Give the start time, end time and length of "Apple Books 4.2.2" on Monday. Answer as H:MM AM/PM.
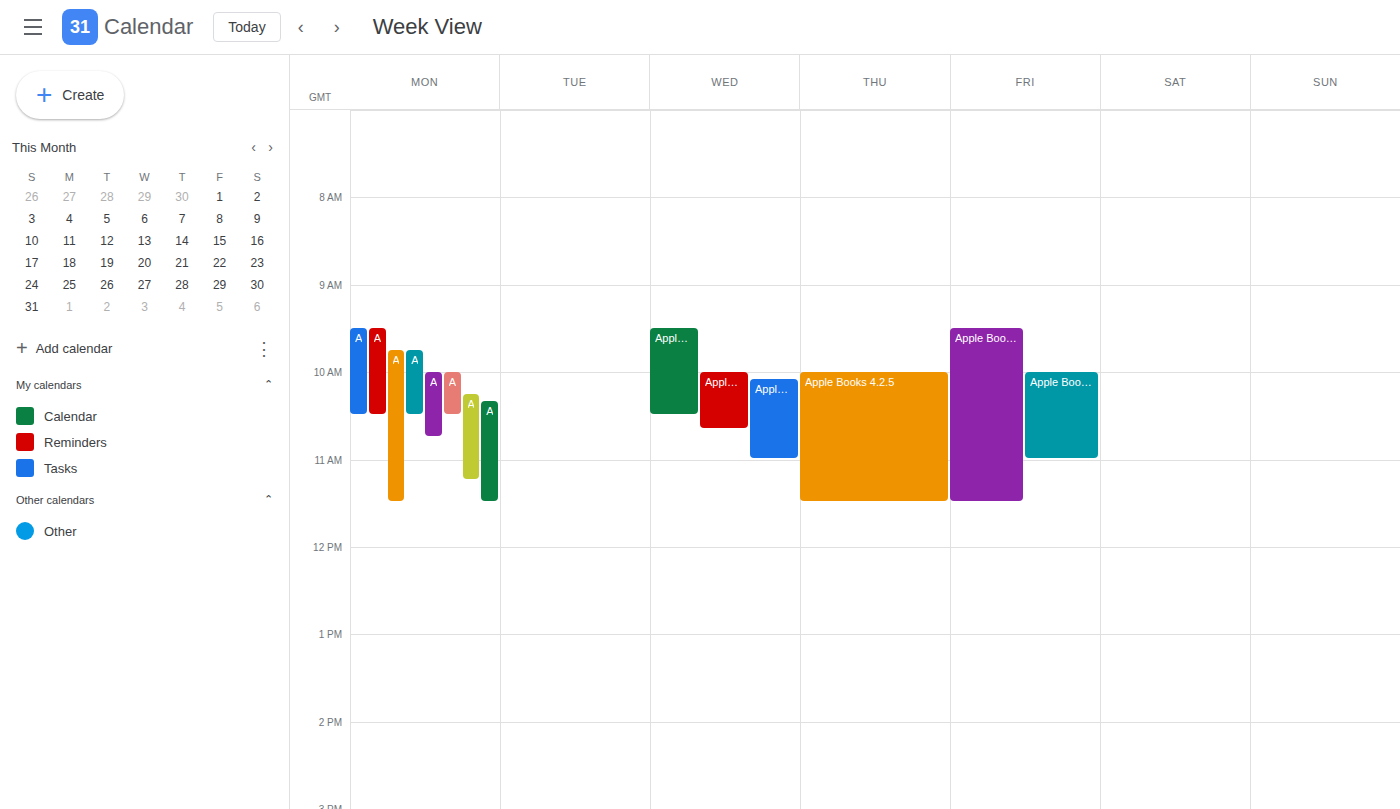
9:30 AM to 10:30 AM, 1 hour